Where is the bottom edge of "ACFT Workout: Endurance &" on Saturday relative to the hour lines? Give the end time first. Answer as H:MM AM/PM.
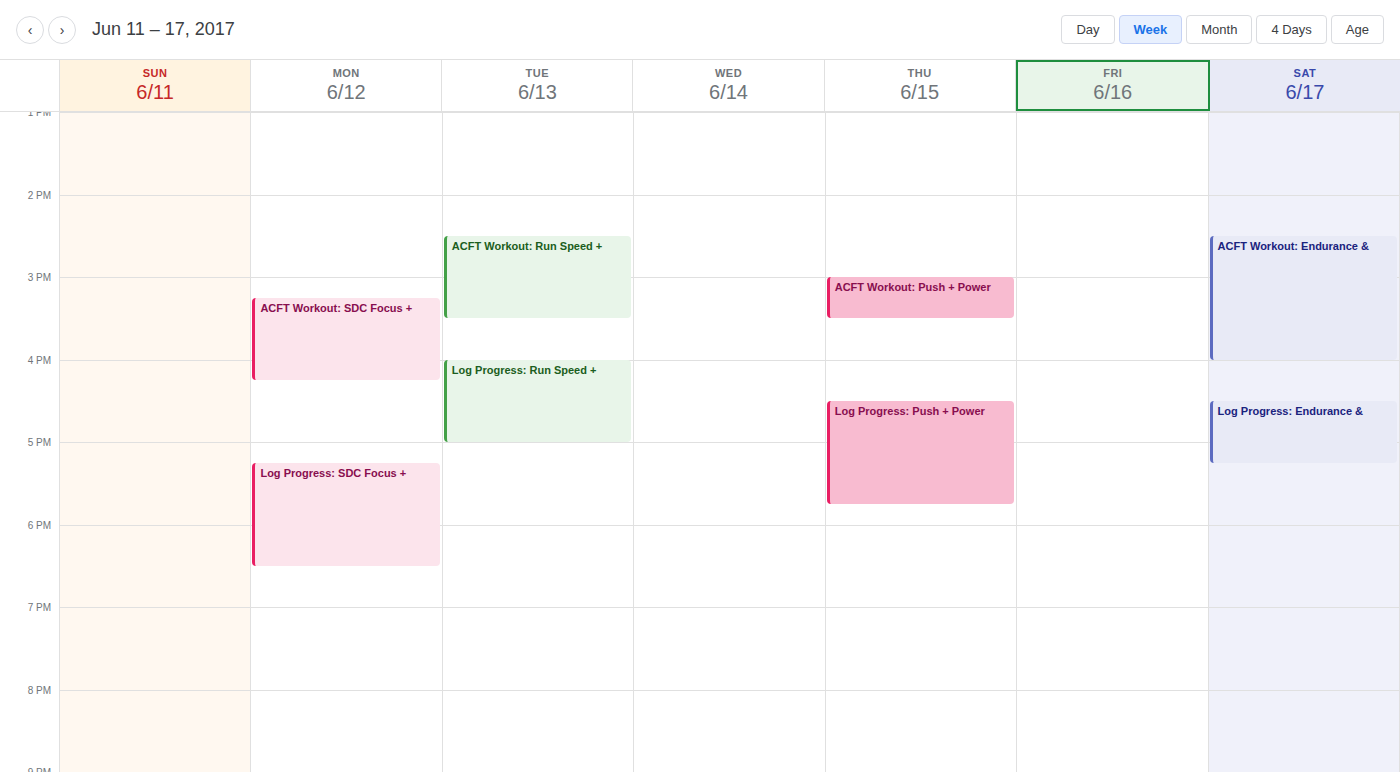
4:00 PM -- exactly on the 4 PM line.